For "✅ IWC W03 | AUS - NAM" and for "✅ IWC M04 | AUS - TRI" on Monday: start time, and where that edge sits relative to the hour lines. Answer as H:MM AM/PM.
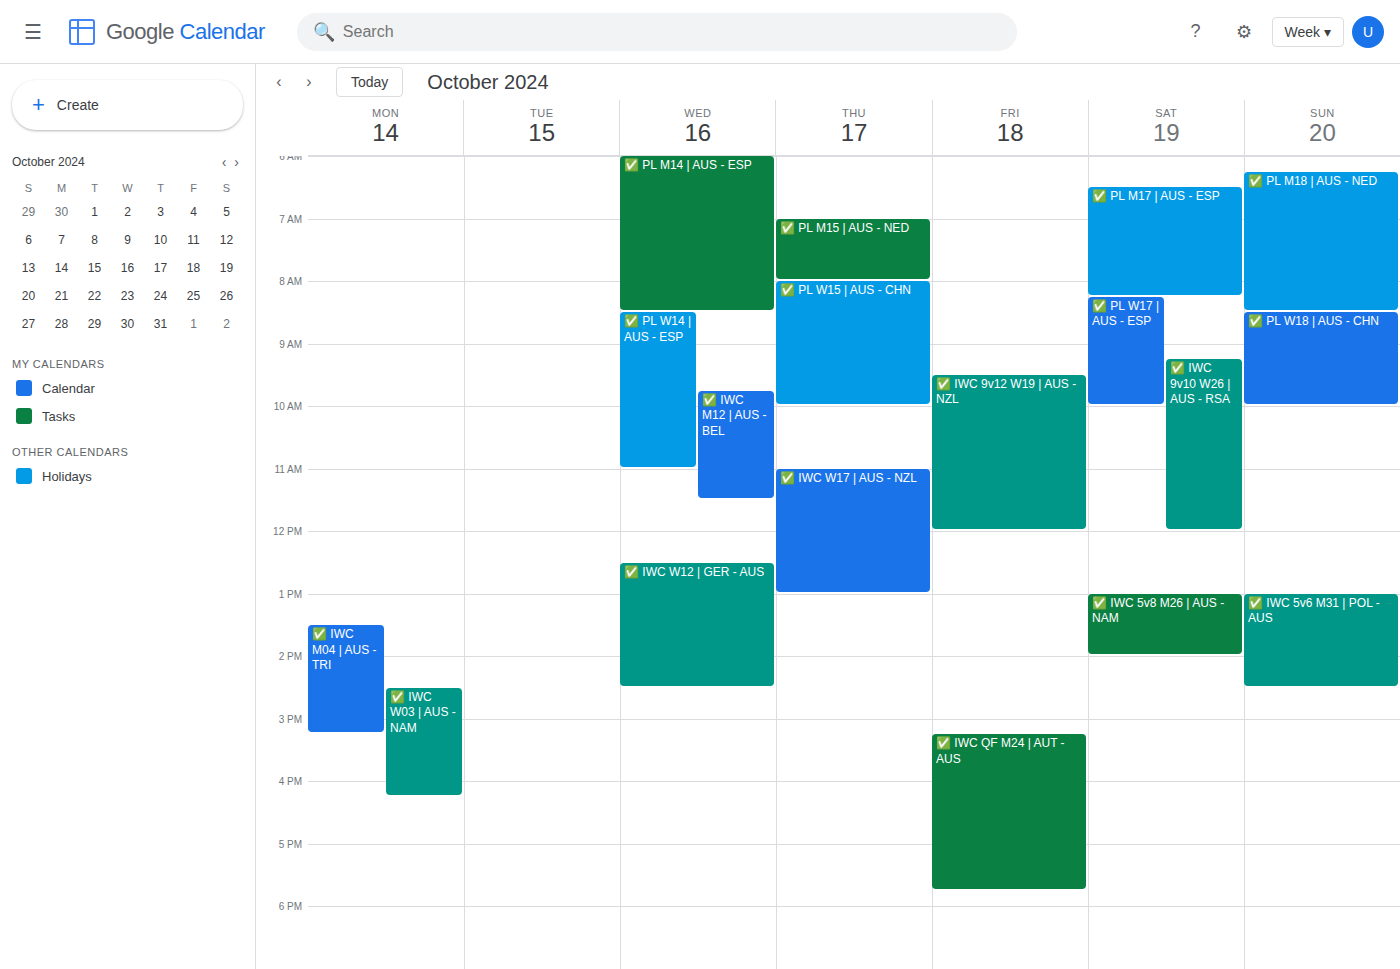
"✅ IWC W03 | AUS - NAM": 2:30 PM, halfway between the 2 PM and 3 PM lines. "✅ IWC M04 | AUS - TRI": 1:30 PM, halfway between the 1 PM and 2 PM lines.